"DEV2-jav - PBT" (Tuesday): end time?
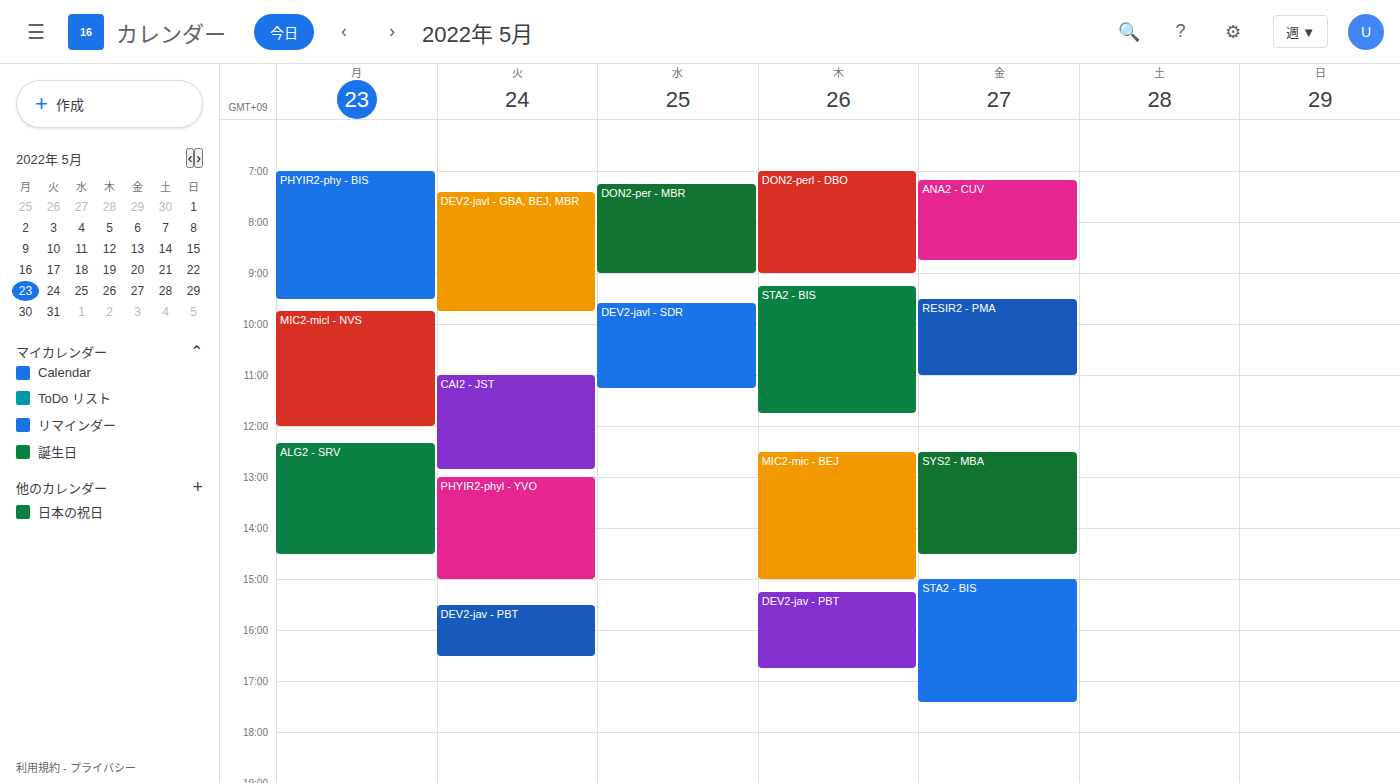
4:30 PM